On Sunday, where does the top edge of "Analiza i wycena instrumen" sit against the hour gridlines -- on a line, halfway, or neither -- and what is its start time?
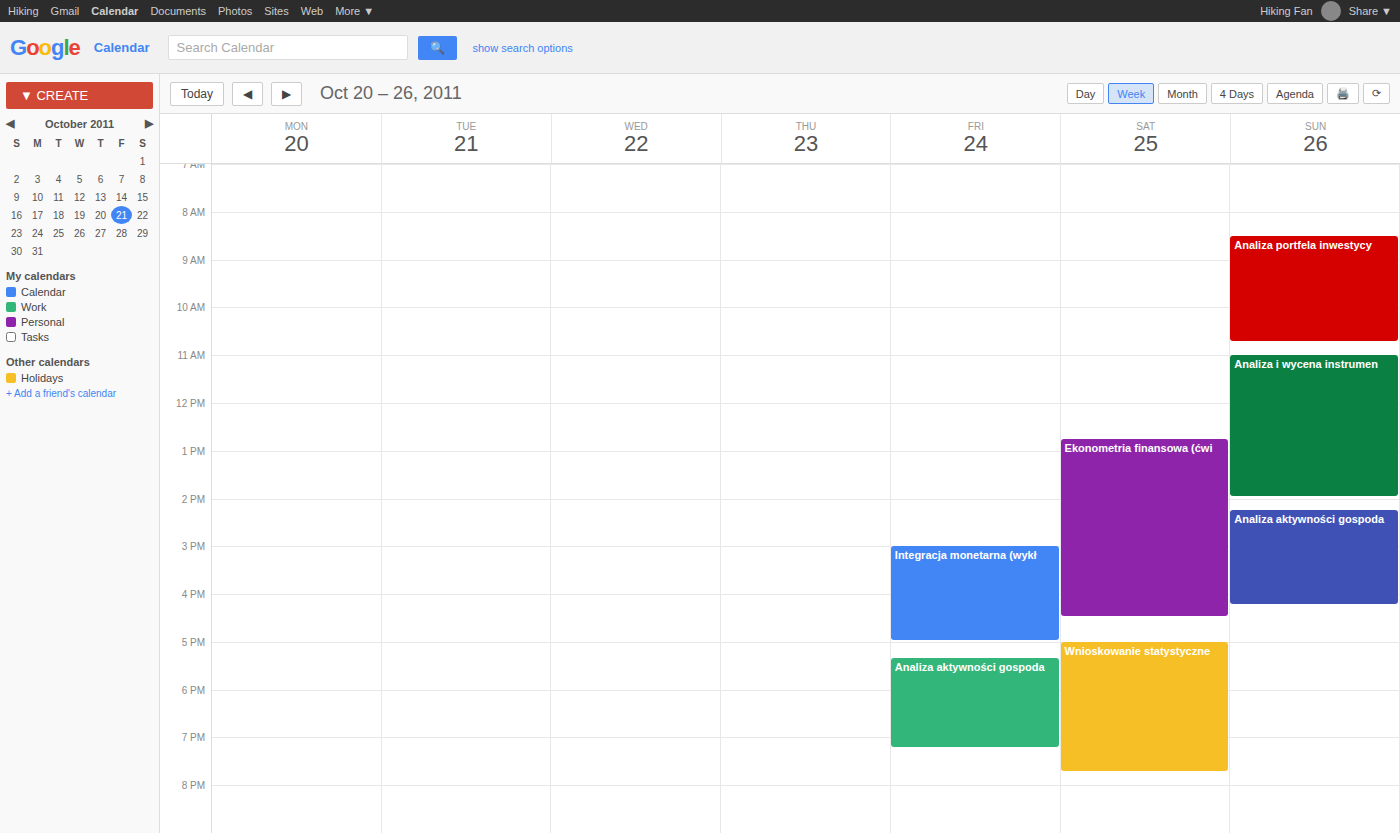
11:00 AM -- exactly on the 11 AM line.